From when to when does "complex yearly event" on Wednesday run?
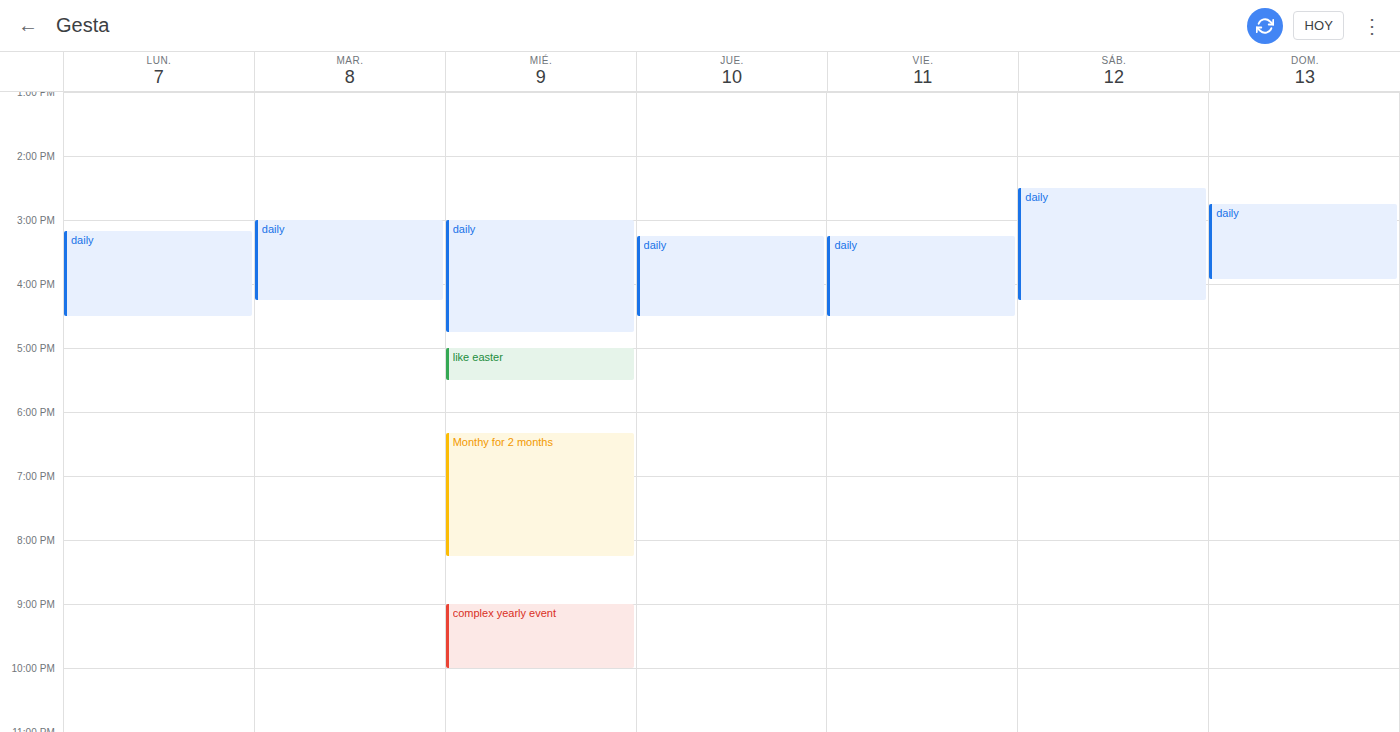
9:00 PM to 10:00 PM